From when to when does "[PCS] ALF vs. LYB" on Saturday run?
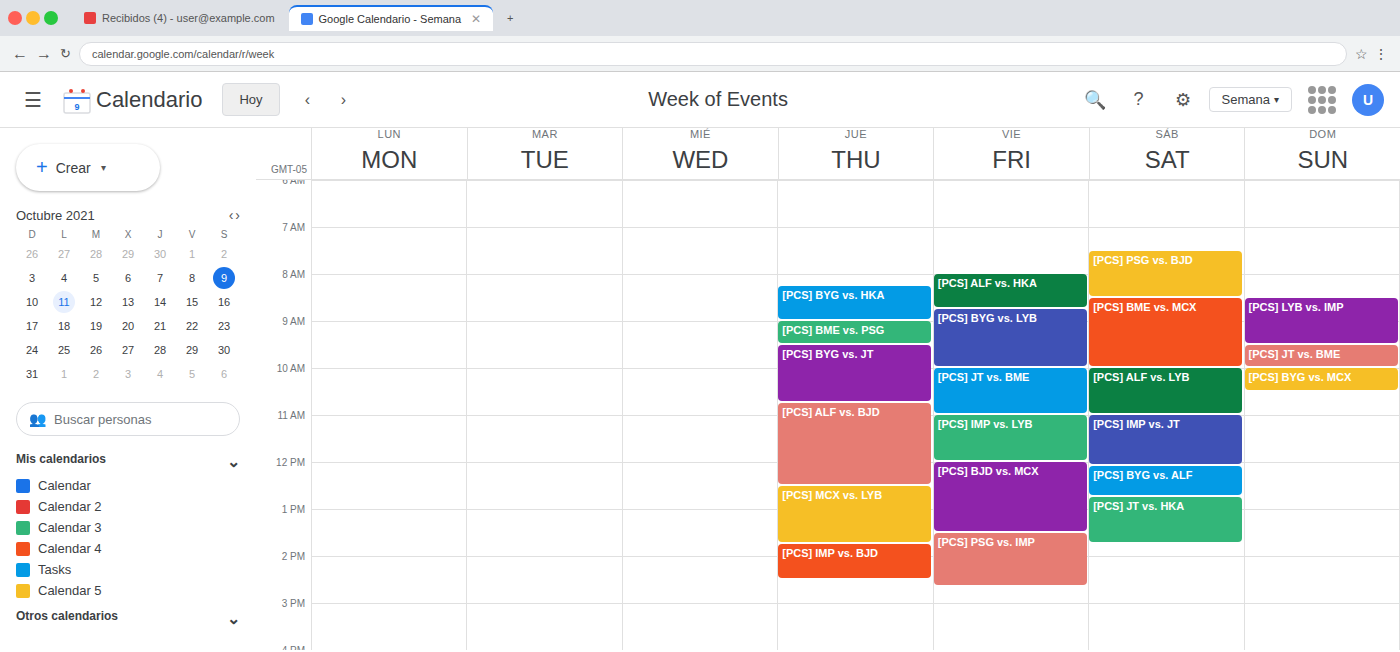
10:00 AM to 11:00 AM